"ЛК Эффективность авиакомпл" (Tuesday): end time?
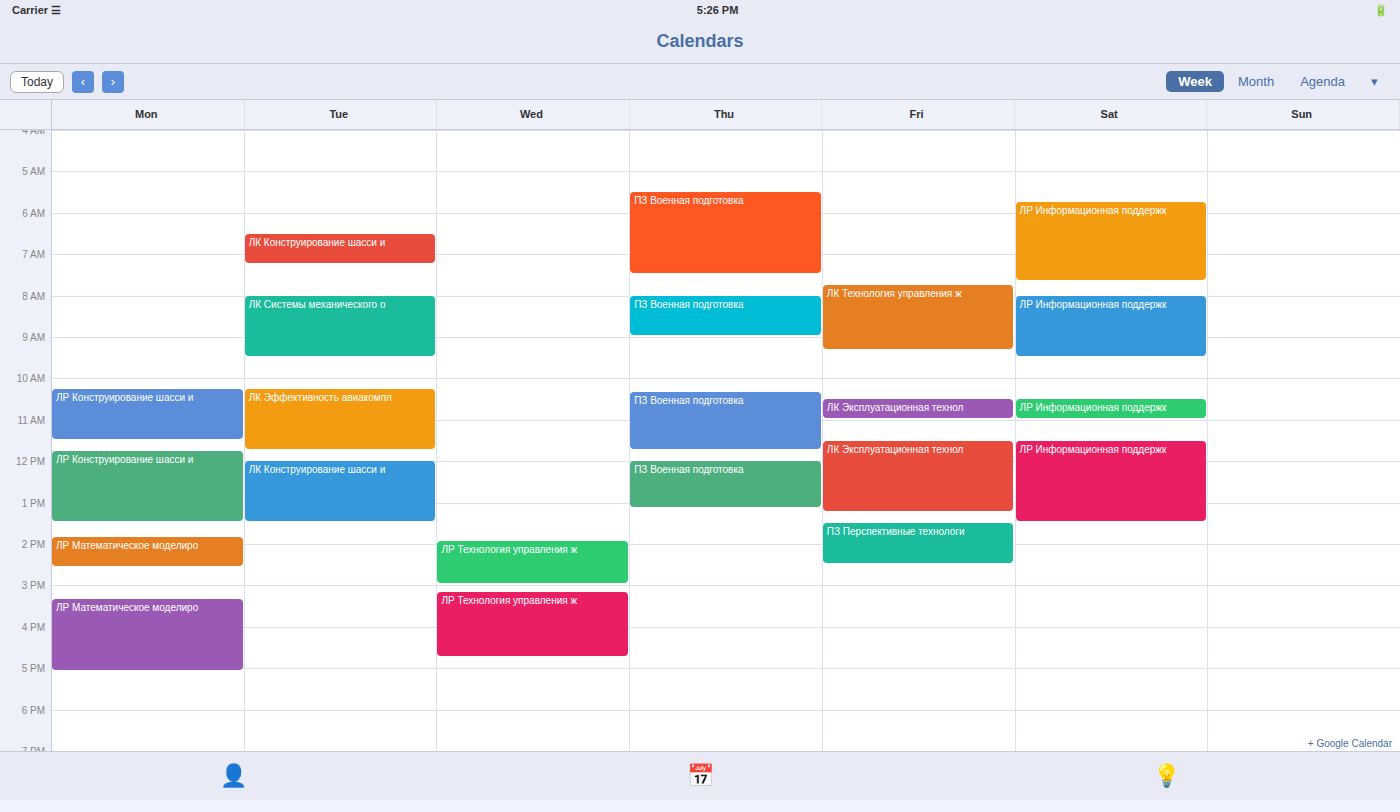
11:45 AM